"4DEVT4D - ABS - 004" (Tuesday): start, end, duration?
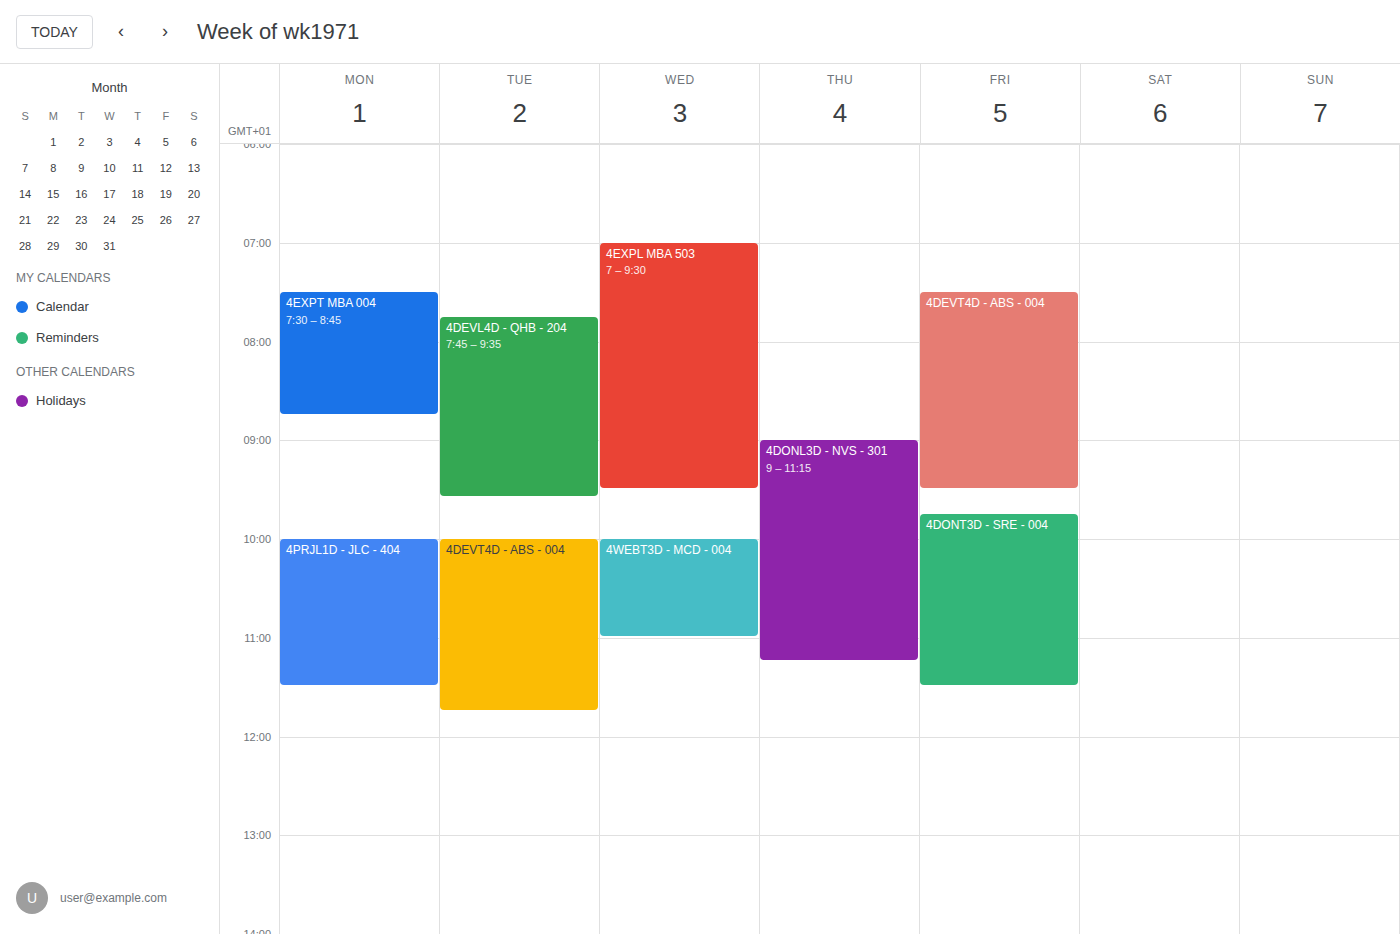
10:00 AM to 11:45 AM, 1 hour 45 minutes